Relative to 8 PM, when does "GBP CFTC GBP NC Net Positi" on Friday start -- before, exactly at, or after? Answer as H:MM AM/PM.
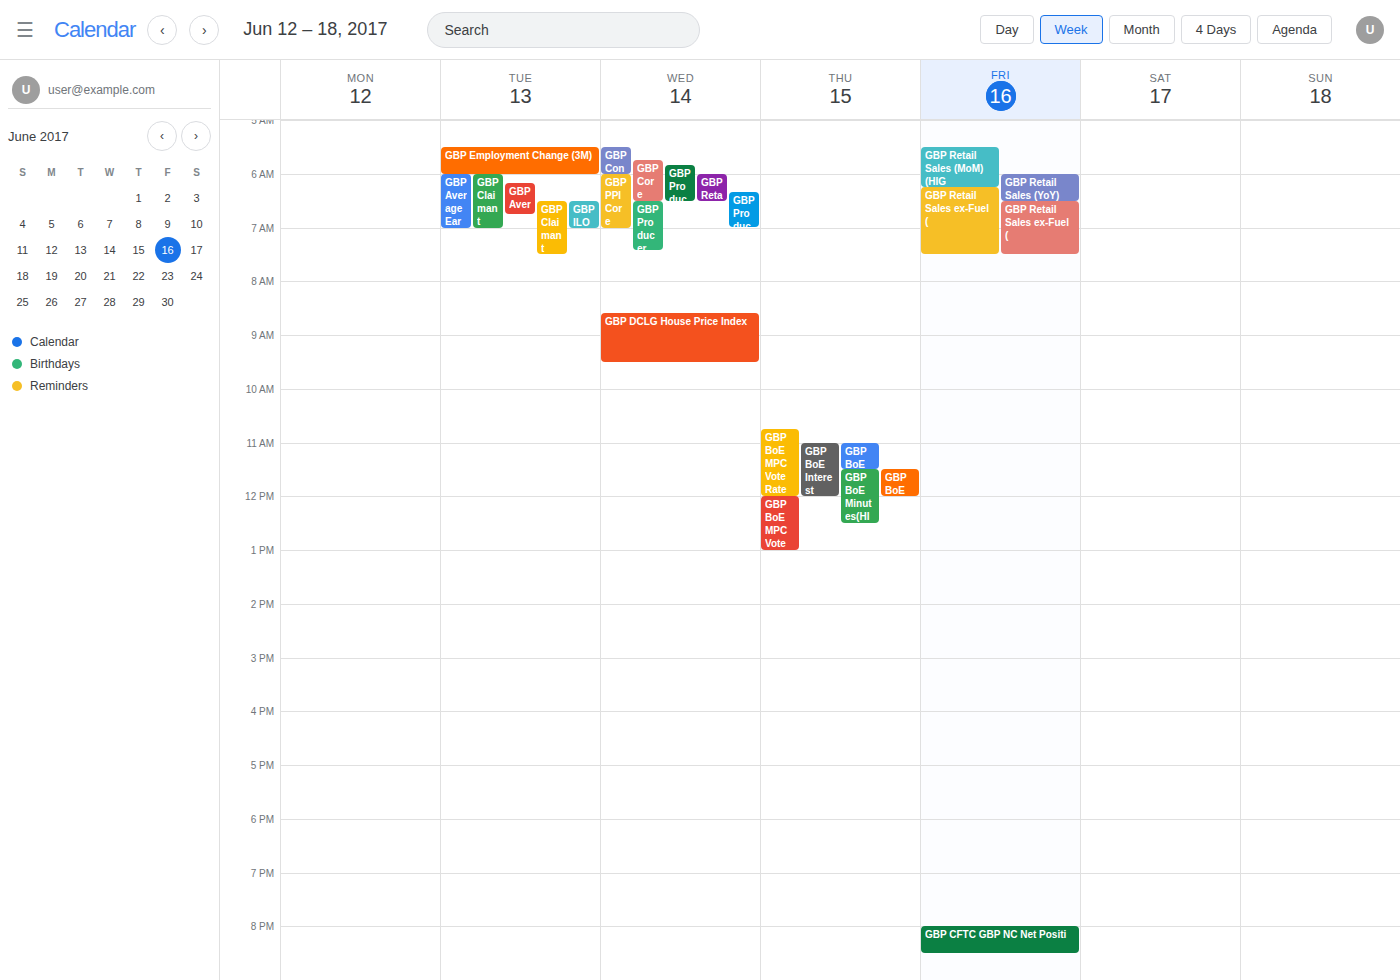
8:00 PM -- exactly at 8 PM, on the 8 PM line.